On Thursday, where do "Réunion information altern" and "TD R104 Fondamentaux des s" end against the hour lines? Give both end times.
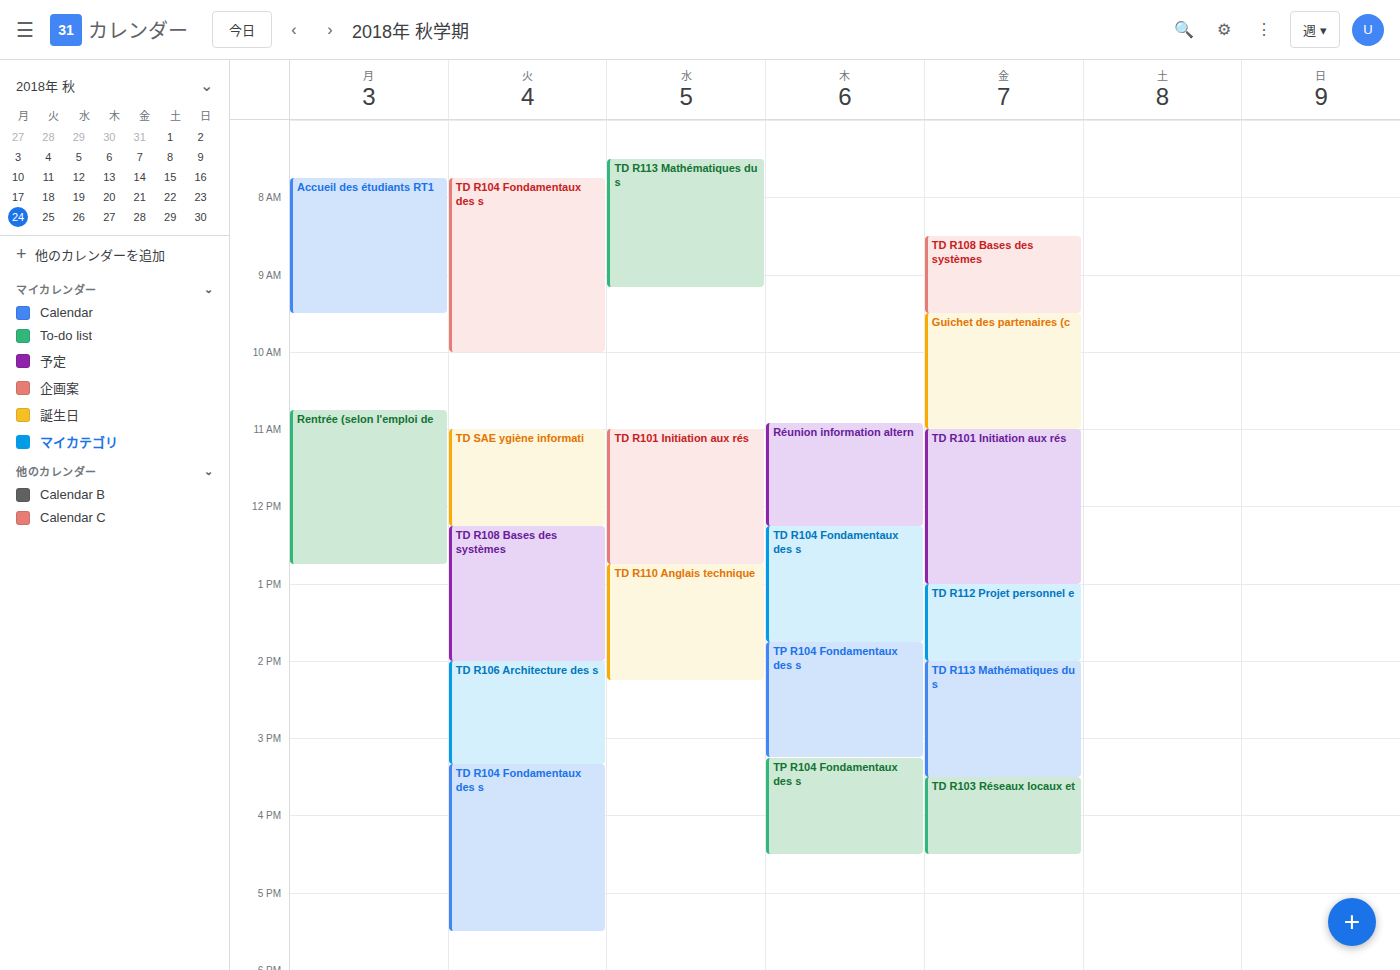
"Réunion information altern": 12:15 PM, neither: a quarter of the way from the 12 PM line to the 1 PM line. "TD R104 Fondamentaux des s": 1:45 PM, neither: three quarters of the way from the 1 PM line to the 2 PM line.